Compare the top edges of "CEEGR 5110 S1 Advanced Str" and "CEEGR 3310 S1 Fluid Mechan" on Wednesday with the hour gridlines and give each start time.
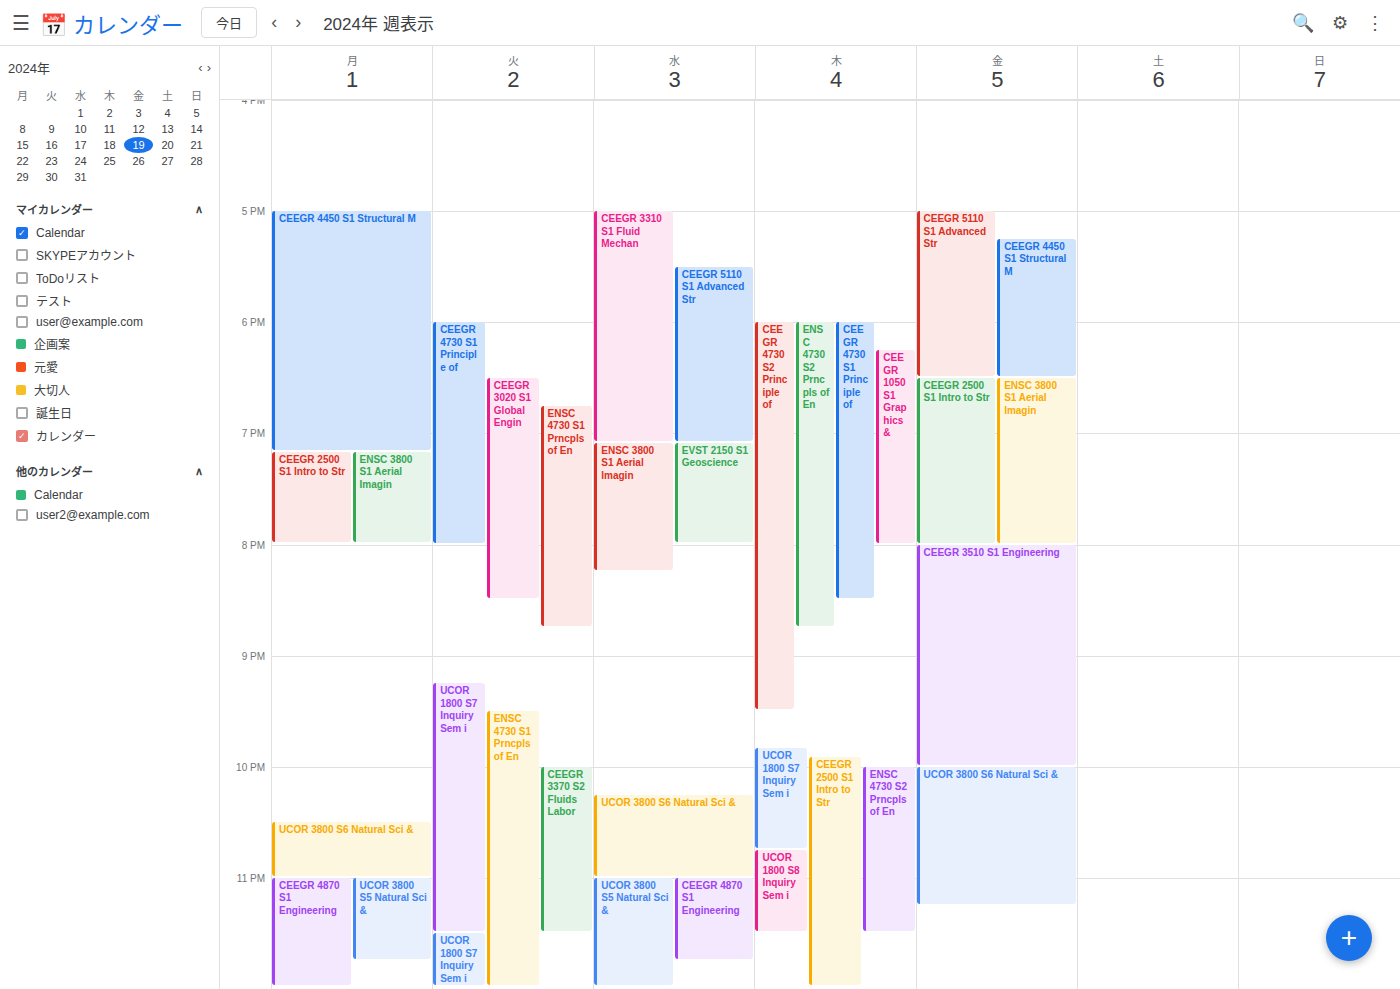
"CEEGR 5110 S1 Advanced Str": 5:30 PM, halfway between the 5 PM and 6 PM lines. "CEEGR 3310 S1 Fluid Mechan": 5:00 PM, exactly on the 5 PM line.